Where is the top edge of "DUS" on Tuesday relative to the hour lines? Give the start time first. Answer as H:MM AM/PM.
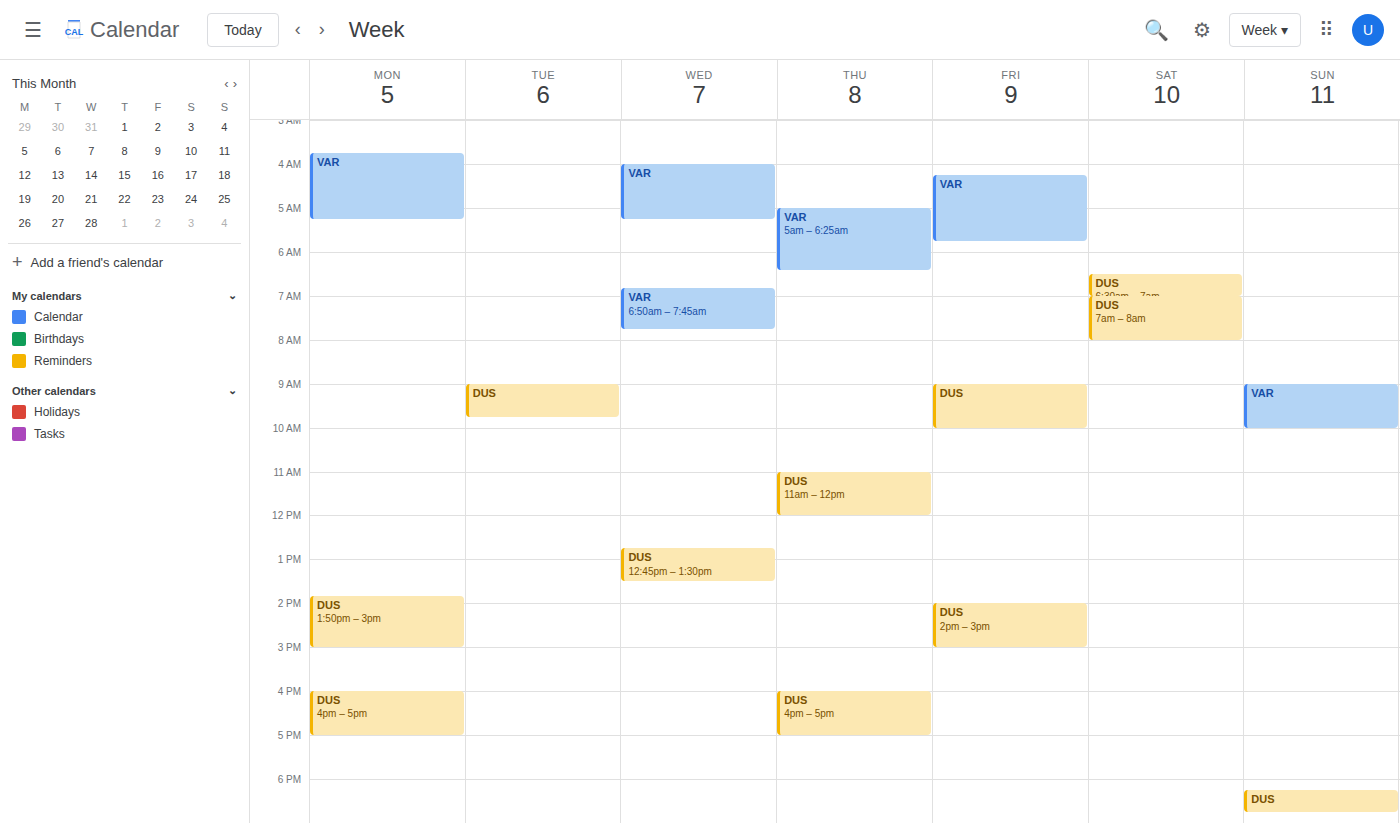
9:00 AM -- exactly on the 9 AM line.